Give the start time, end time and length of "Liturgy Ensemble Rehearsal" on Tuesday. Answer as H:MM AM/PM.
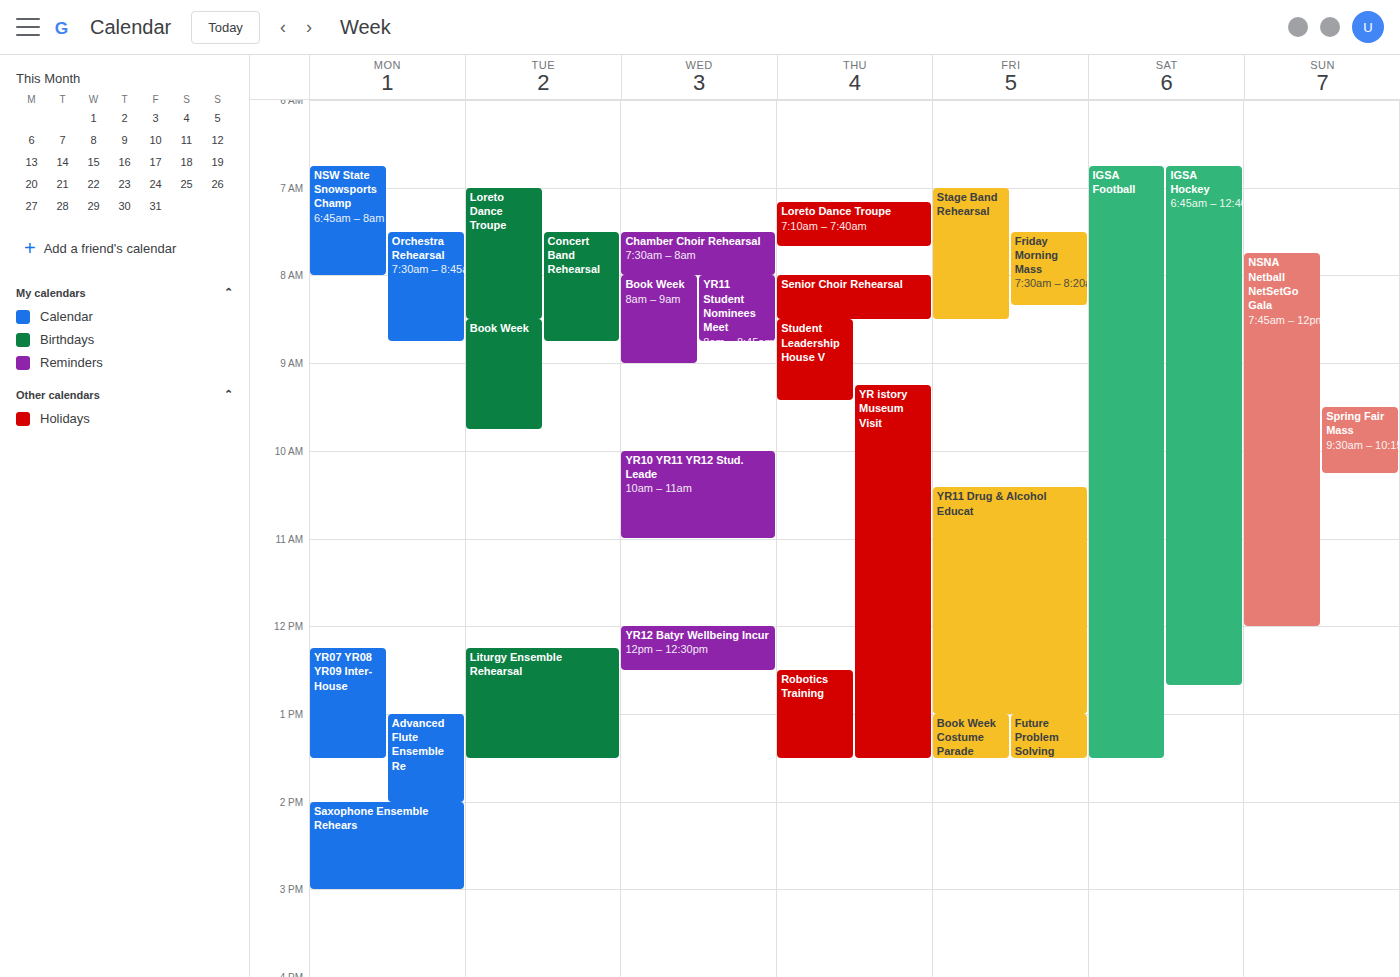
12:15 PM to 1:30 PM, 1 hour 15 minutes